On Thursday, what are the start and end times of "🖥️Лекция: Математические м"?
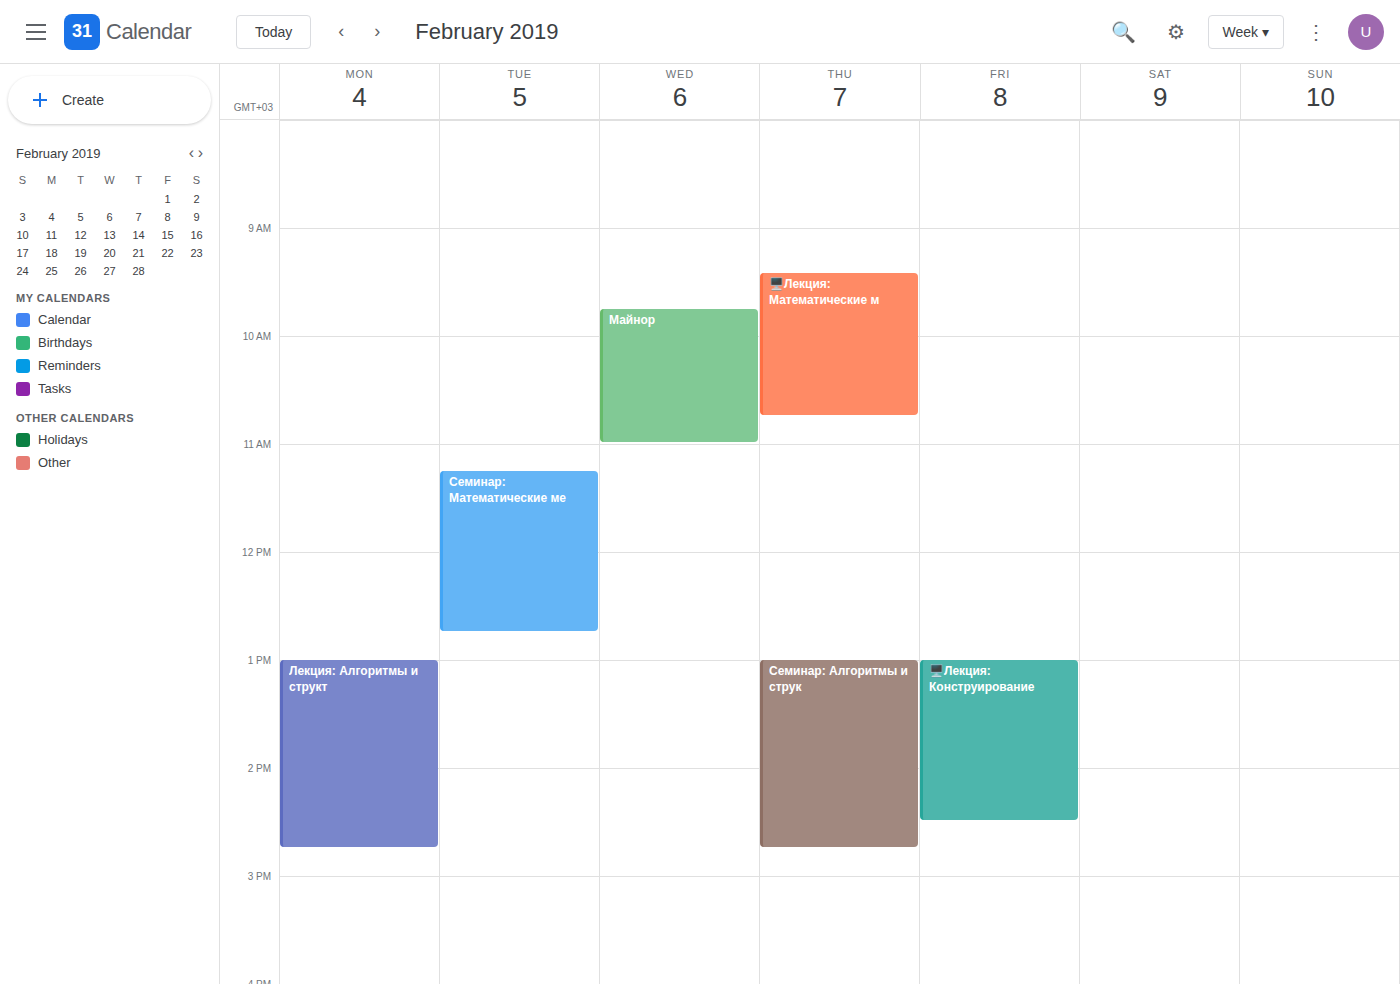
9:25 AM to 10:45 AM